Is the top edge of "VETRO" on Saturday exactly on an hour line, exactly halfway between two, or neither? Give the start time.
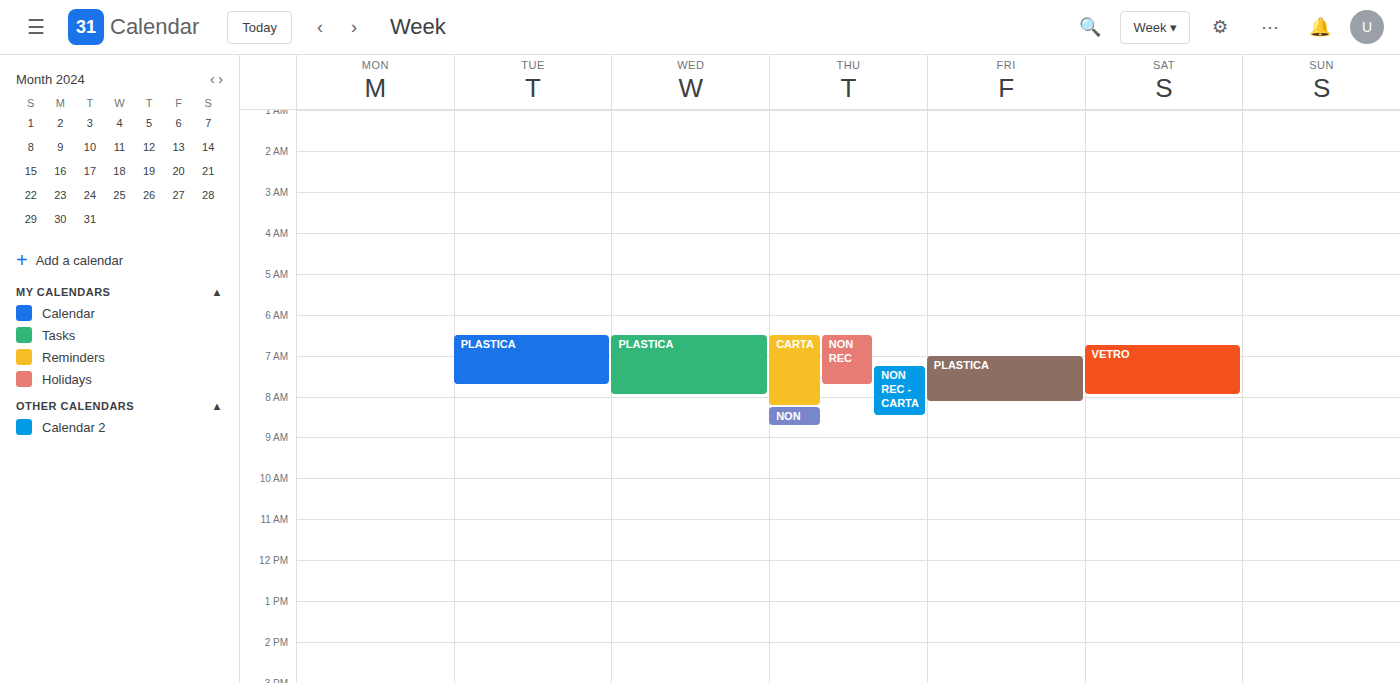
6:45 AM -- neither: three quarters of the way from the 6 AM line to the 7 AM line.